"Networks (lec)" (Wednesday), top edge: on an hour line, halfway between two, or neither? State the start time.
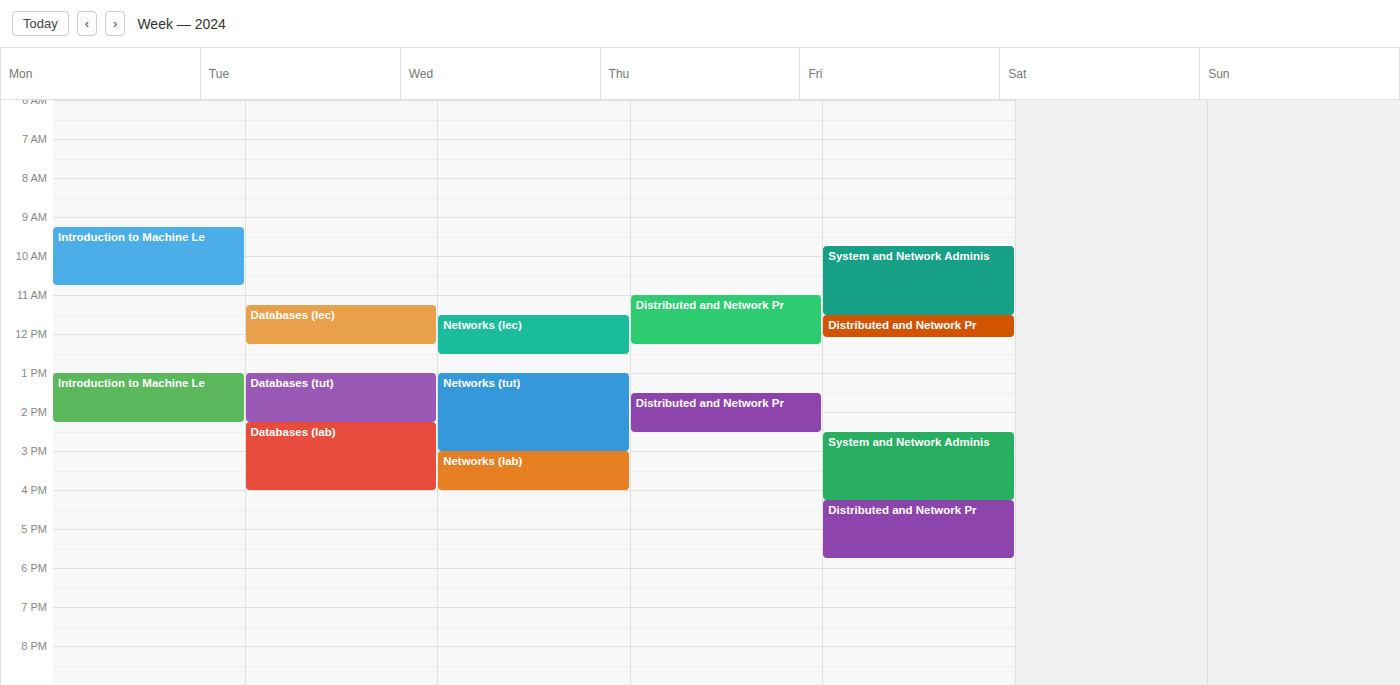
11:30 AM -- halfway between the 11 AM and 12 PM lines.